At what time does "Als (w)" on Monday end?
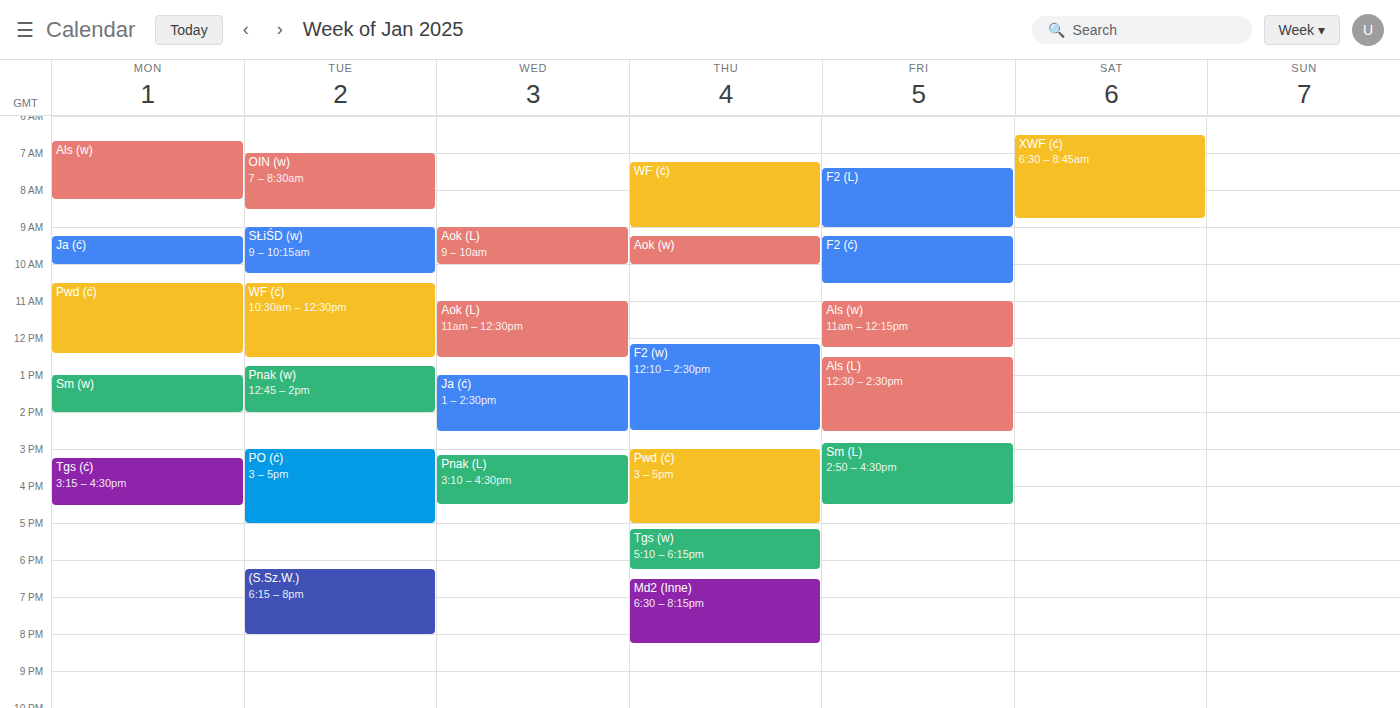
8:15 AM